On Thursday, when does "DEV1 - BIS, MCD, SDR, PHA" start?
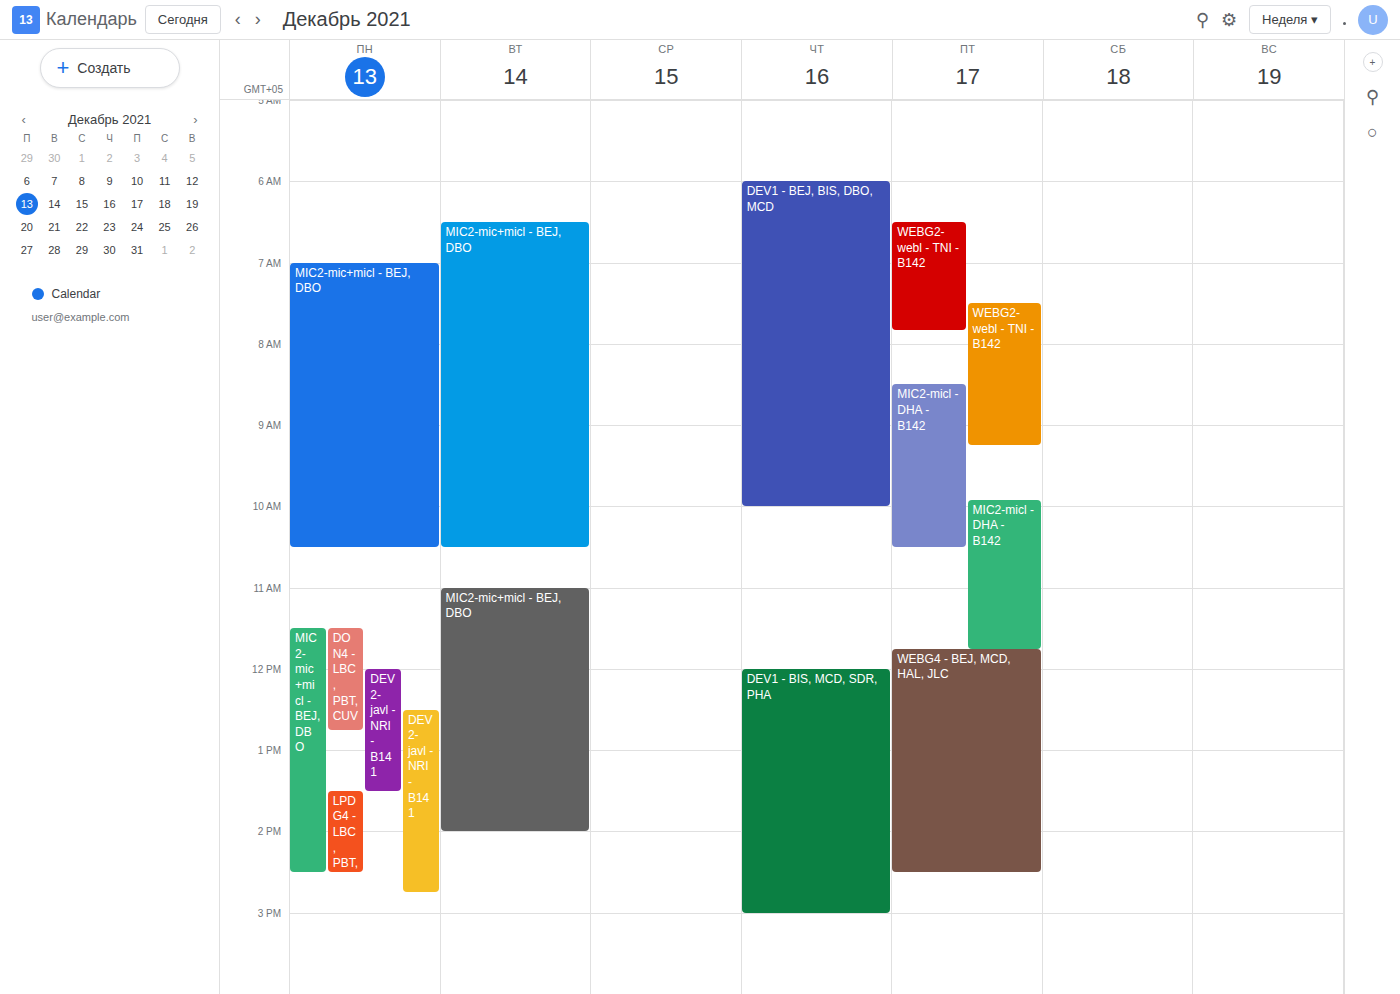
12:00 PM